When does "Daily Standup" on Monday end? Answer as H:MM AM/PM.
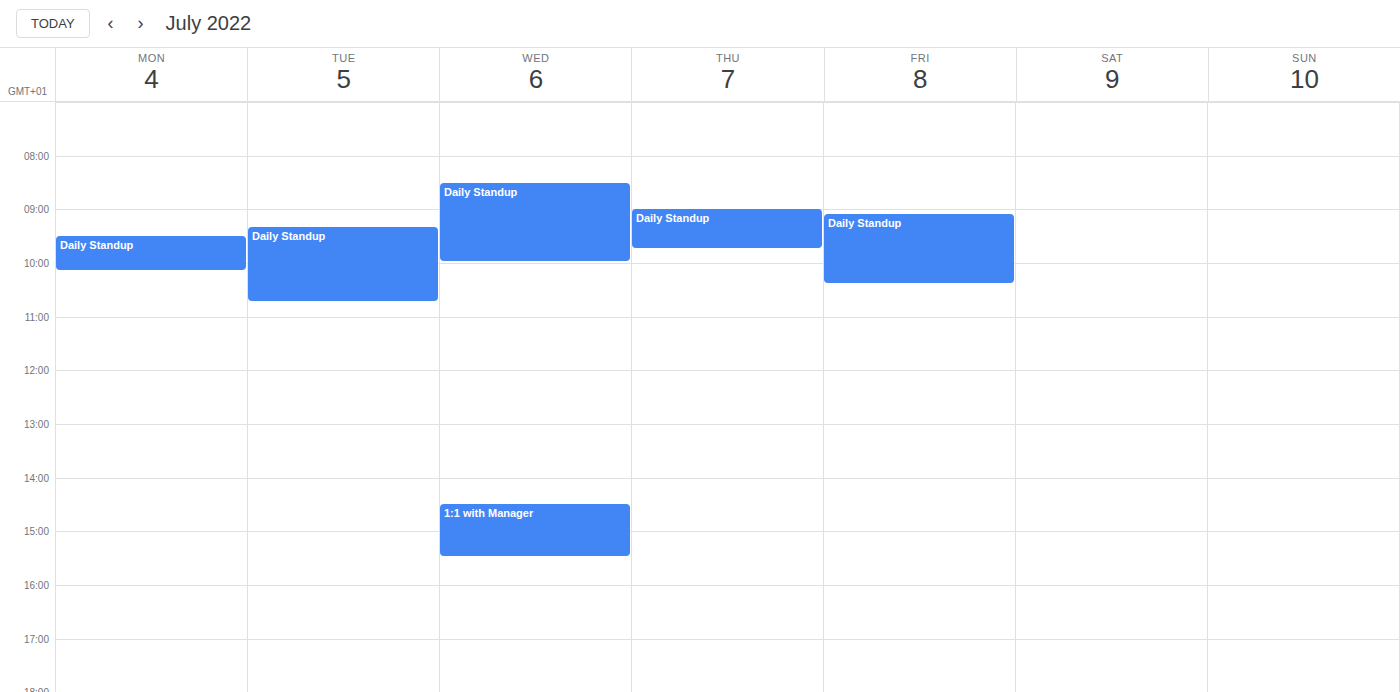
10:10 AM